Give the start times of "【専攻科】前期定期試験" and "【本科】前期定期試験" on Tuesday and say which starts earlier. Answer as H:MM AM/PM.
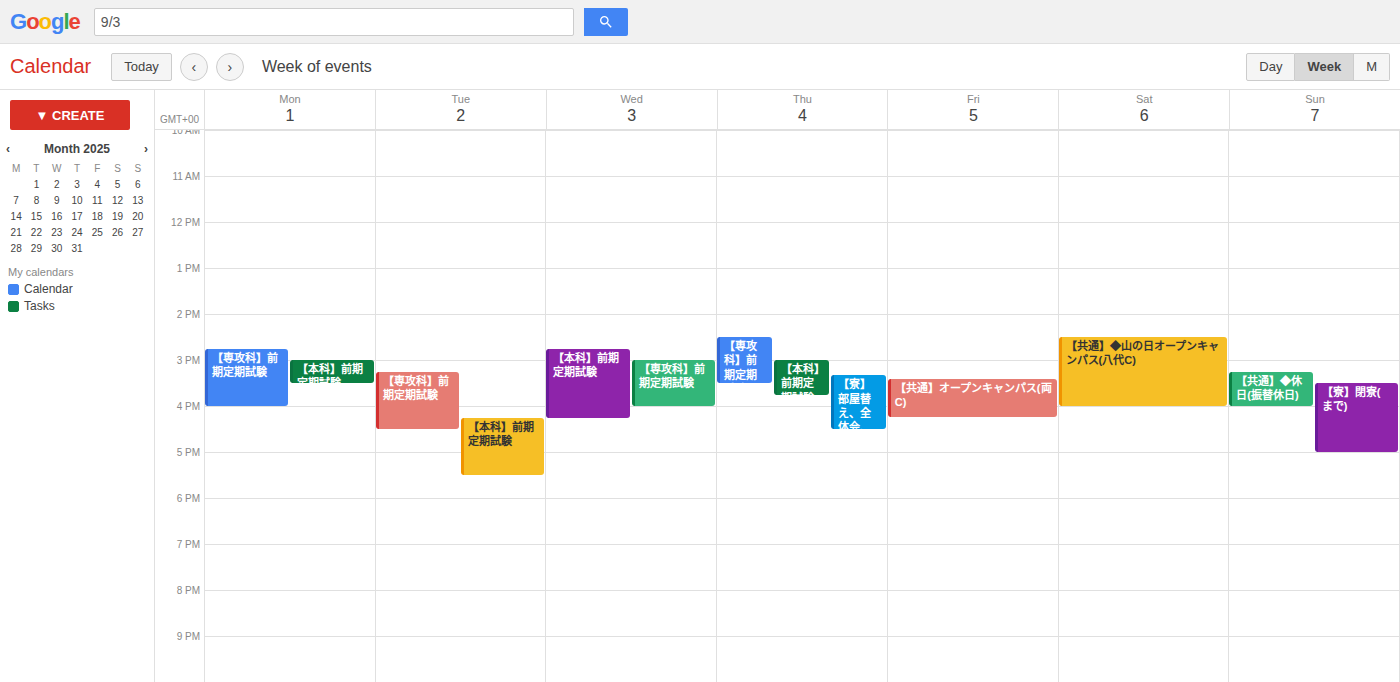
"【専攻科】前期定期試験" 3:15 PM; "【本科】前期定期試験" 4:15 PM.